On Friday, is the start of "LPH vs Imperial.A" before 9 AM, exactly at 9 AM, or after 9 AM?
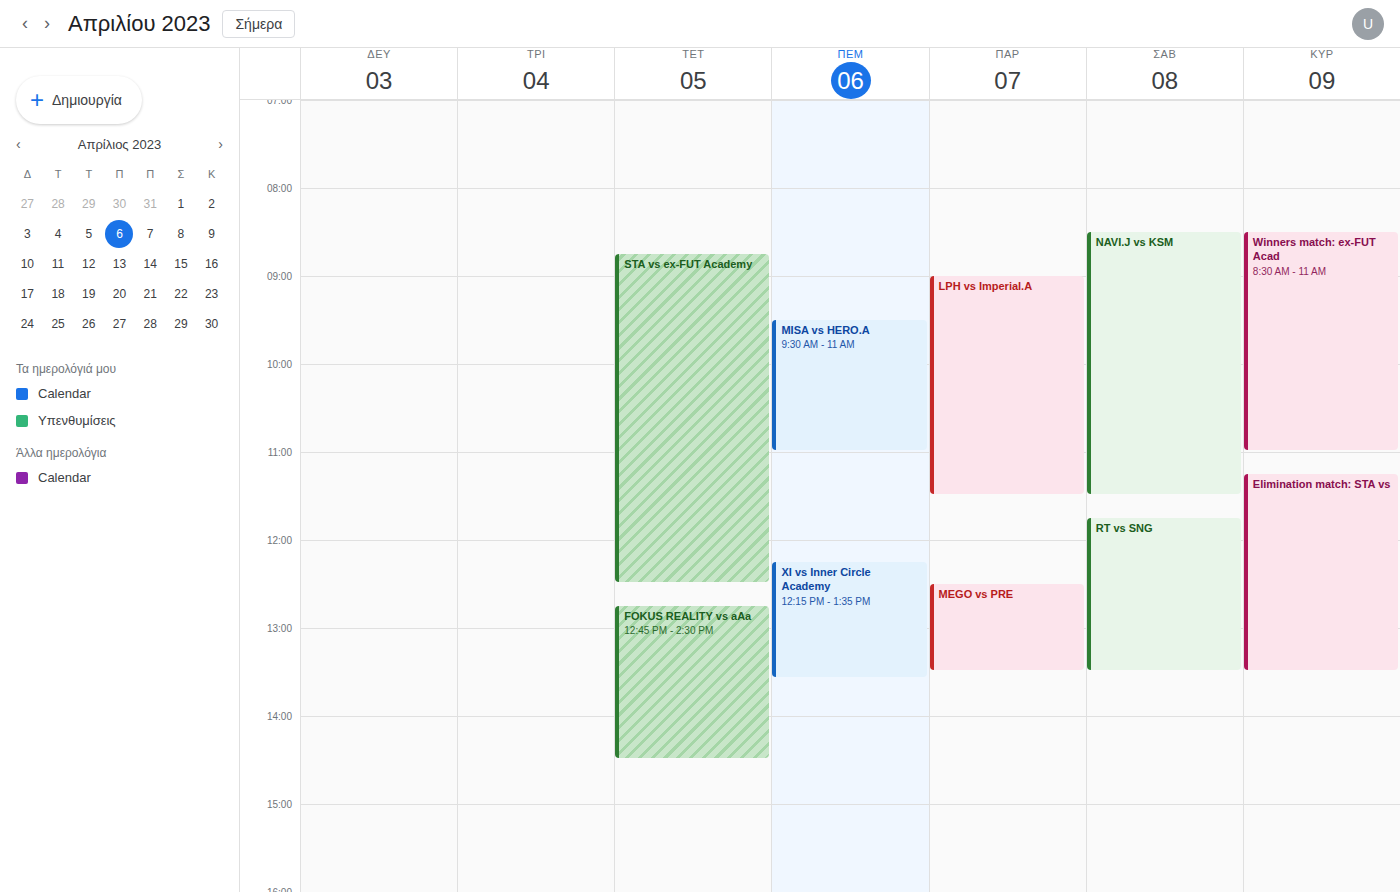
9:00 AM -- exactly at 9 AM, on the 9 AM line.